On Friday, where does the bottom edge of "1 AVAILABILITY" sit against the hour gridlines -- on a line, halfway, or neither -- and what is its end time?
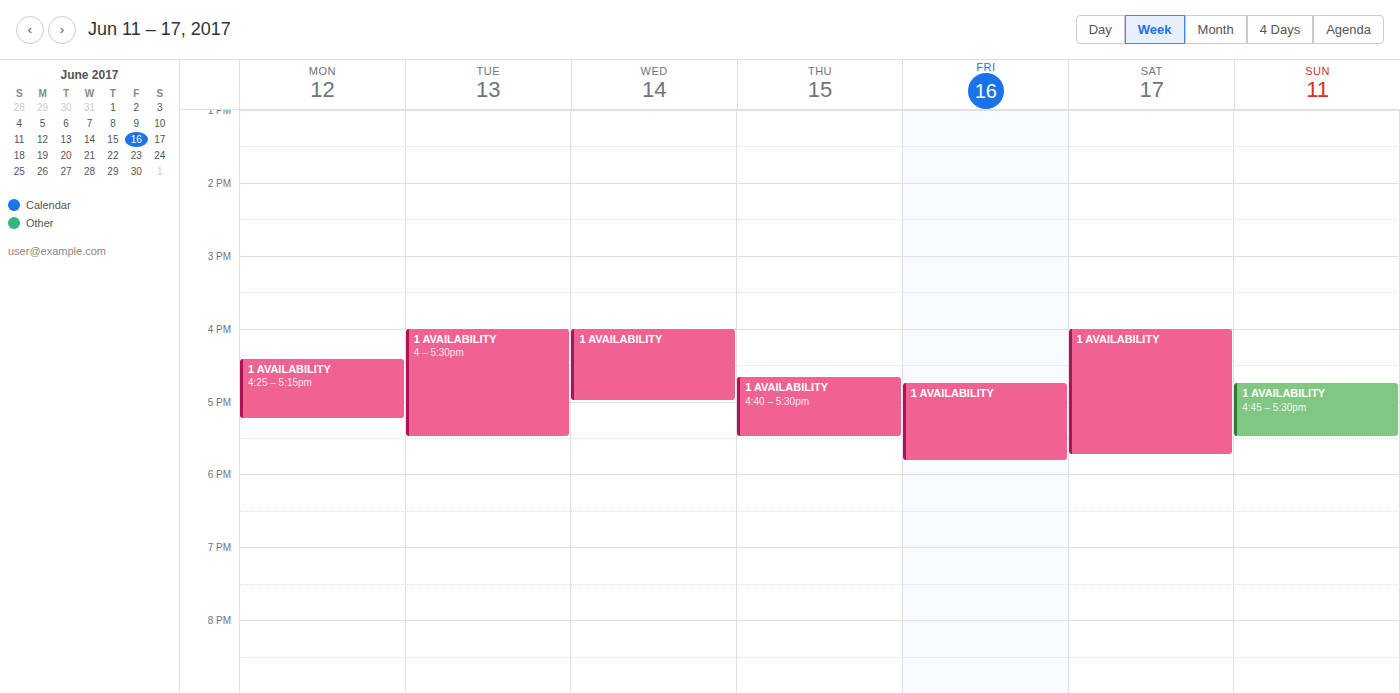
5:50 PM -- neither: 50 minutes below the 5 PM line and 10 minutes above the 6 PM line.